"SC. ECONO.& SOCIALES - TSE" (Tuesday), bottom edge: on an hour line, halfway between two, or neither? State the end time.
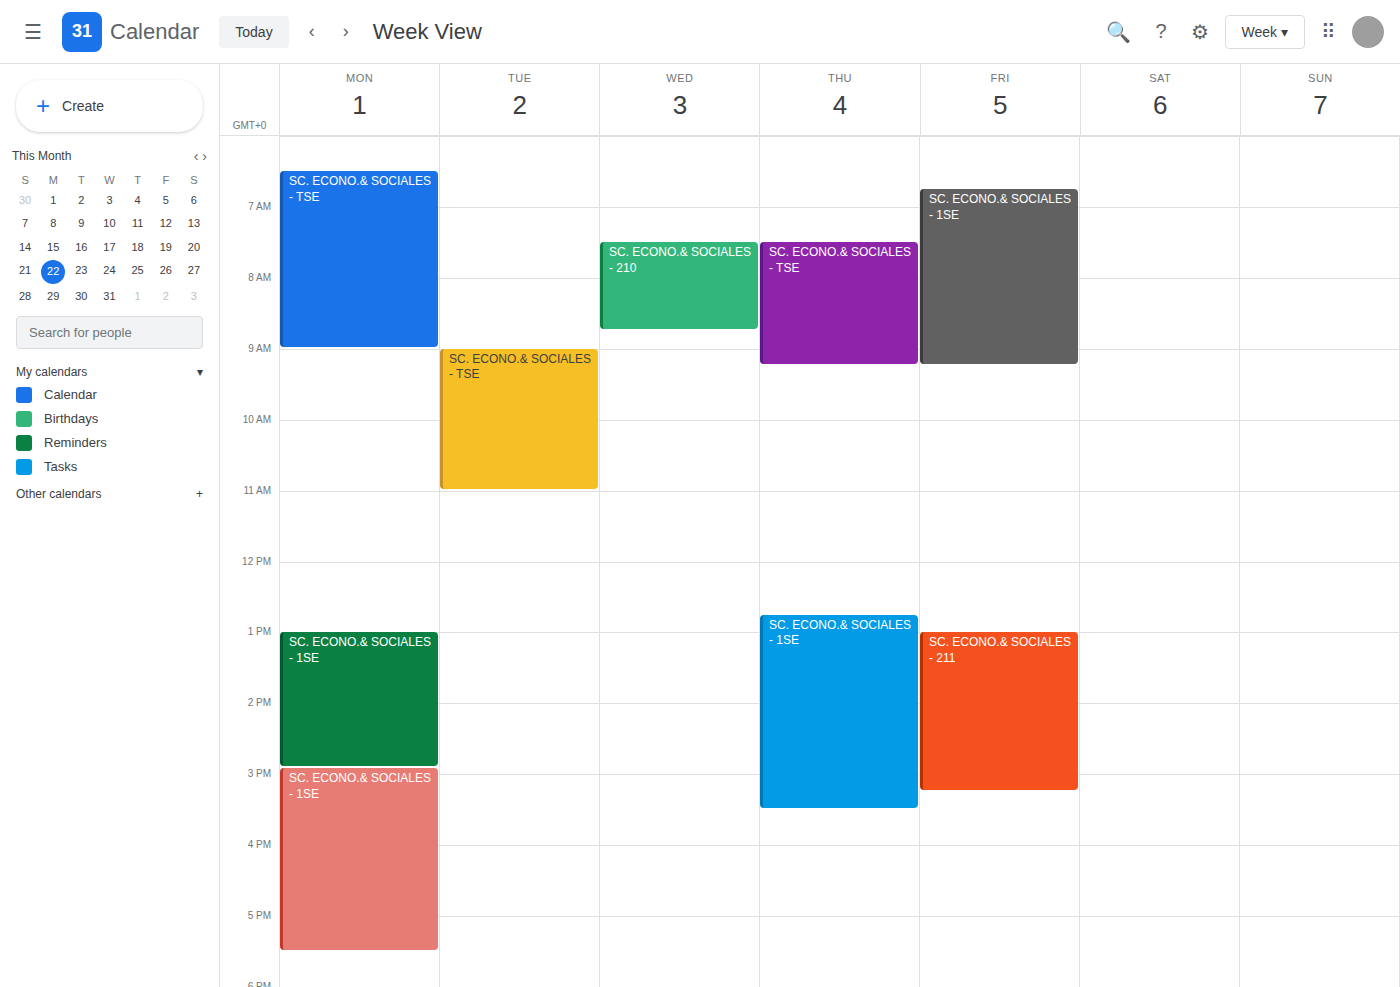
11:00 -- exactly on the 11:00 line.